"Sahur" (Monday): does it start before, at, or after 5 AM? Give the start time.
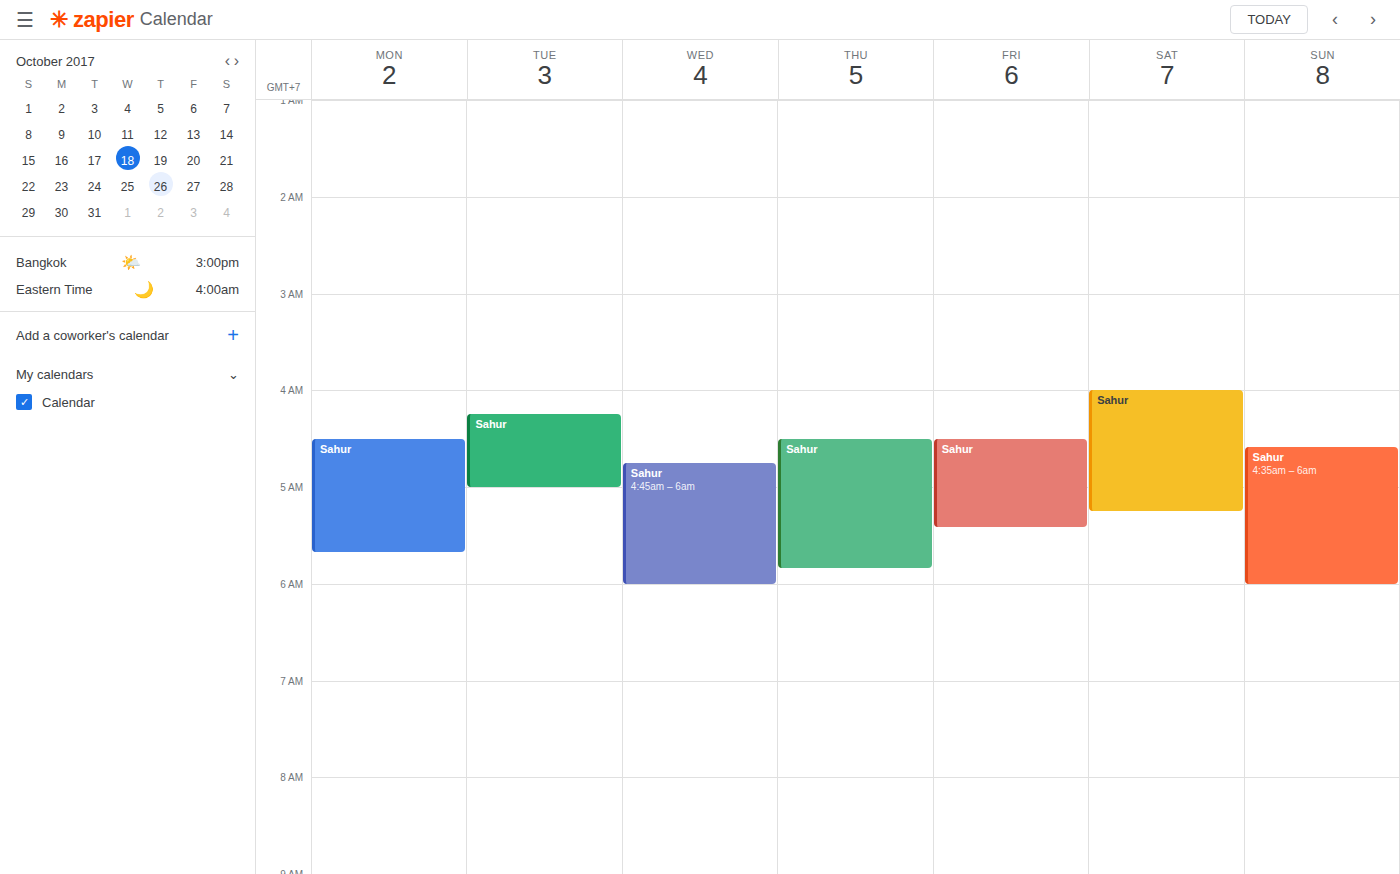
4:30 AM -- before 5 AM, 30 minutes above the 5 AM line.